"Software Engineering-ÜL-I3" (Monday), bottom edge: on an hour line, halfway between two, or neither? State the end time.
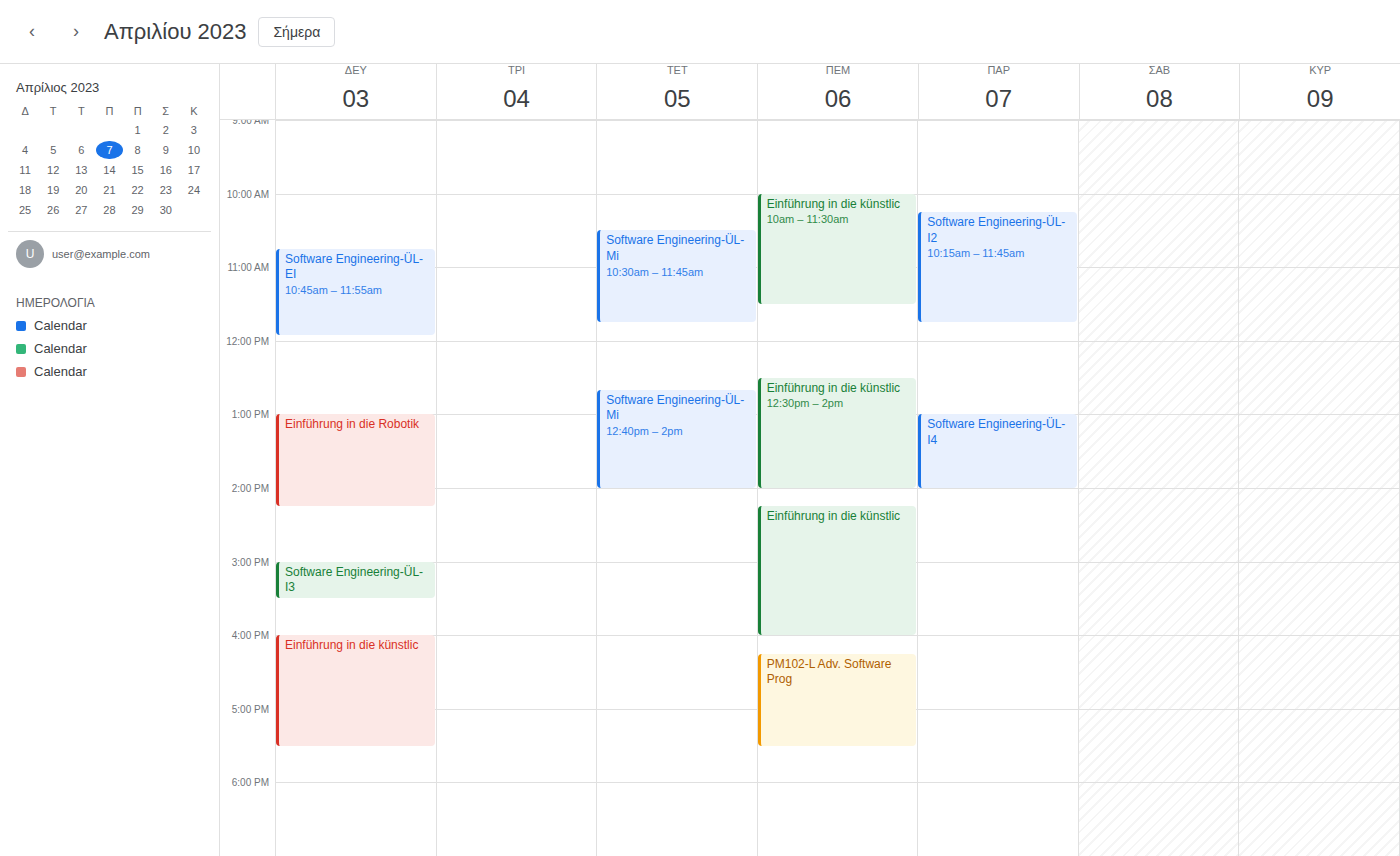
3:30 PM -- halfway between the 3 PM and 4 PM lines.